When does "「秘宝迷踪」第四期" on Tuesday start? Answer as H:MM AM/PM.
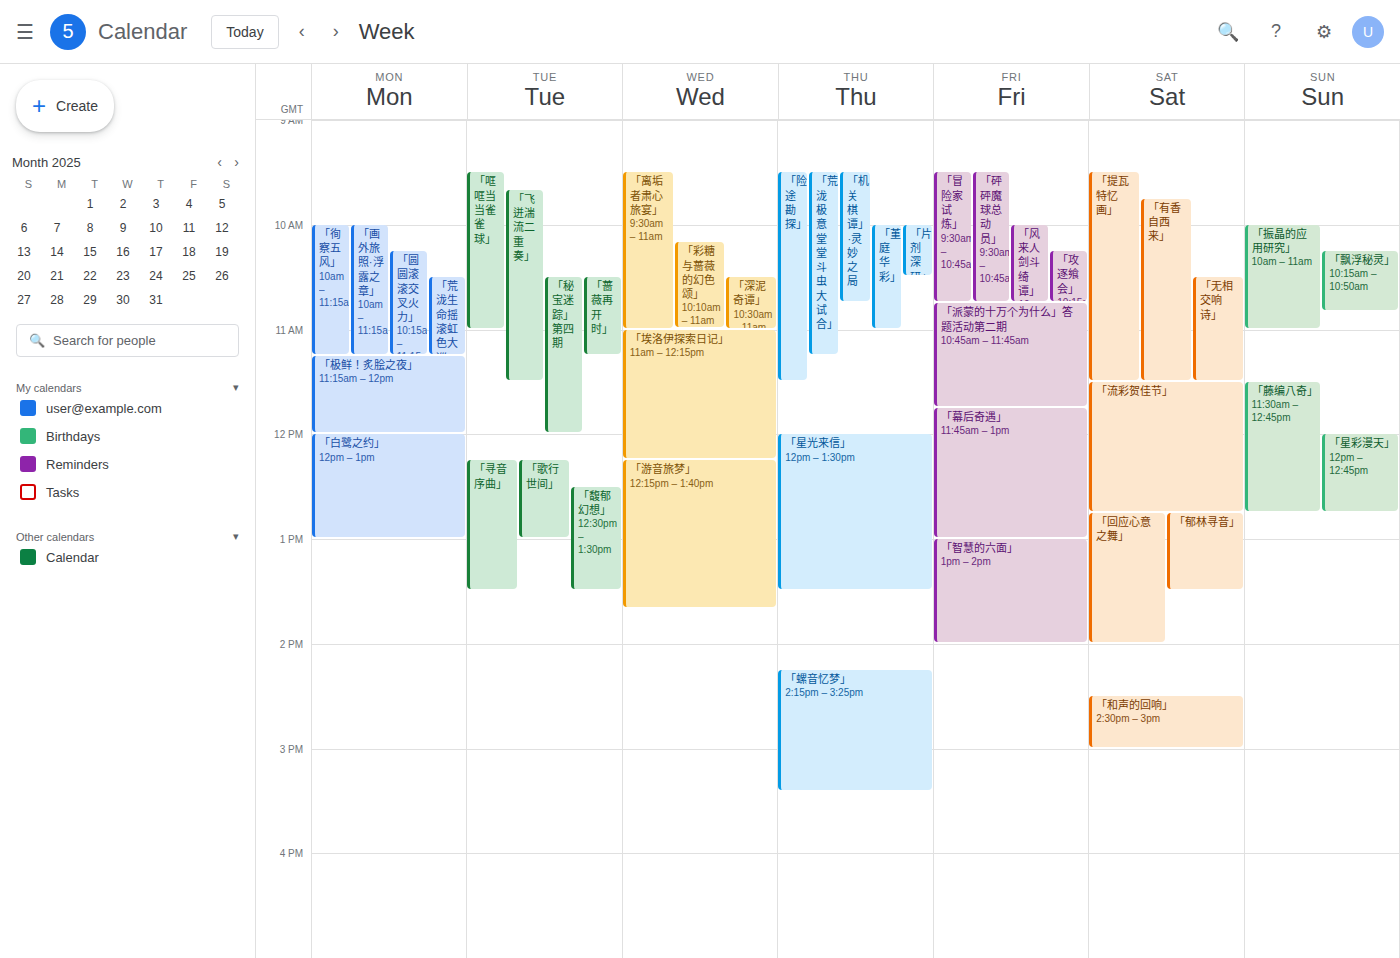
10:30 AM